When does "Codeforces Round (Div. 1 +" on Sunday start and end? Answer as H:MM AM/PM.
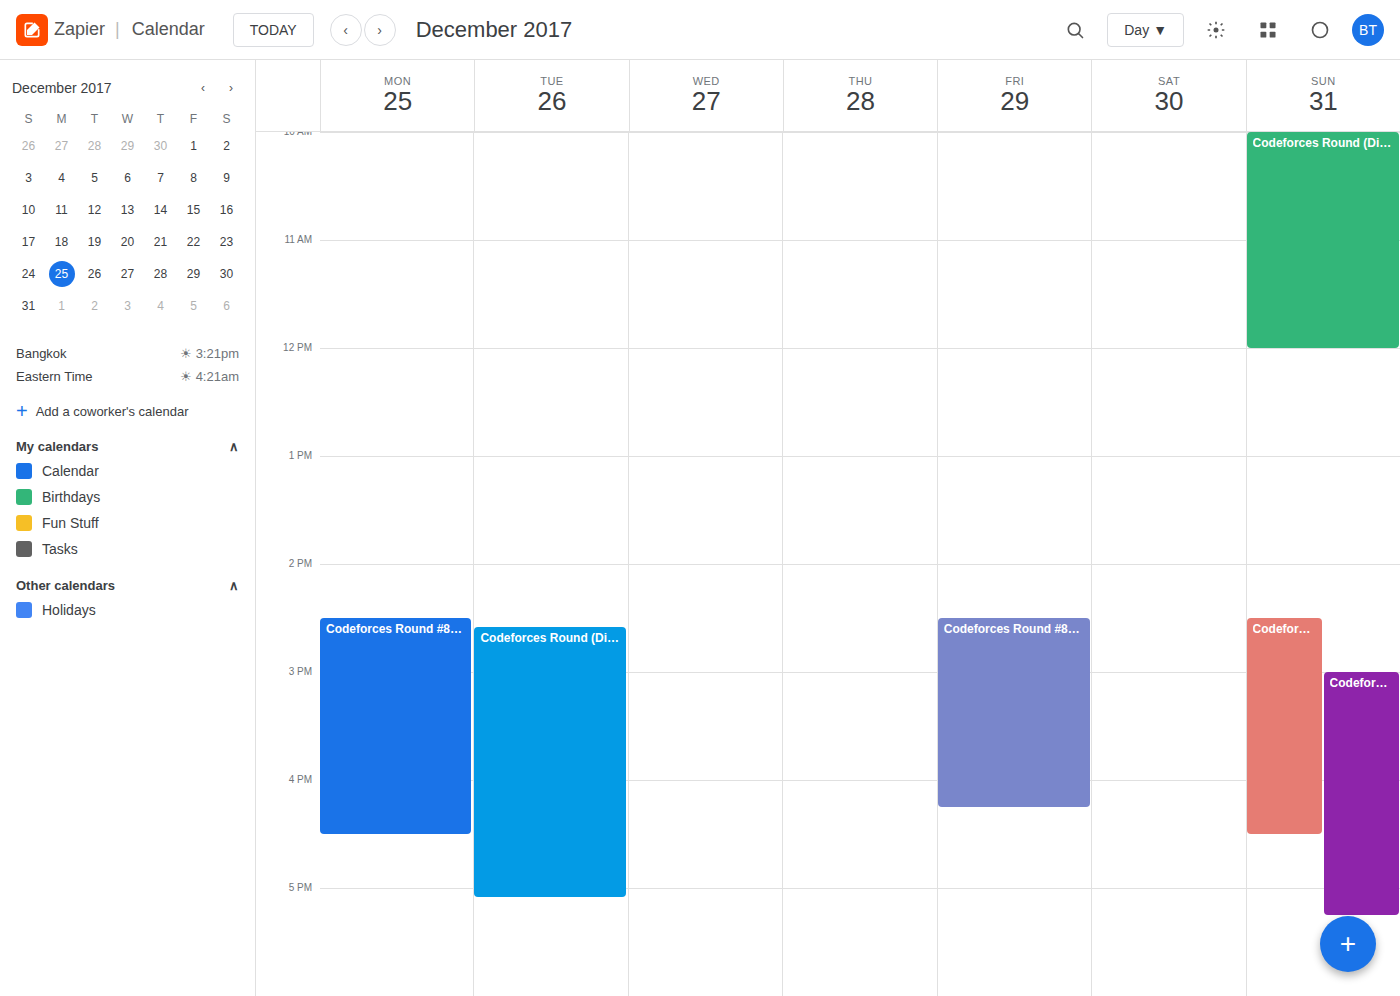
3:00 PM to 5:15 PM